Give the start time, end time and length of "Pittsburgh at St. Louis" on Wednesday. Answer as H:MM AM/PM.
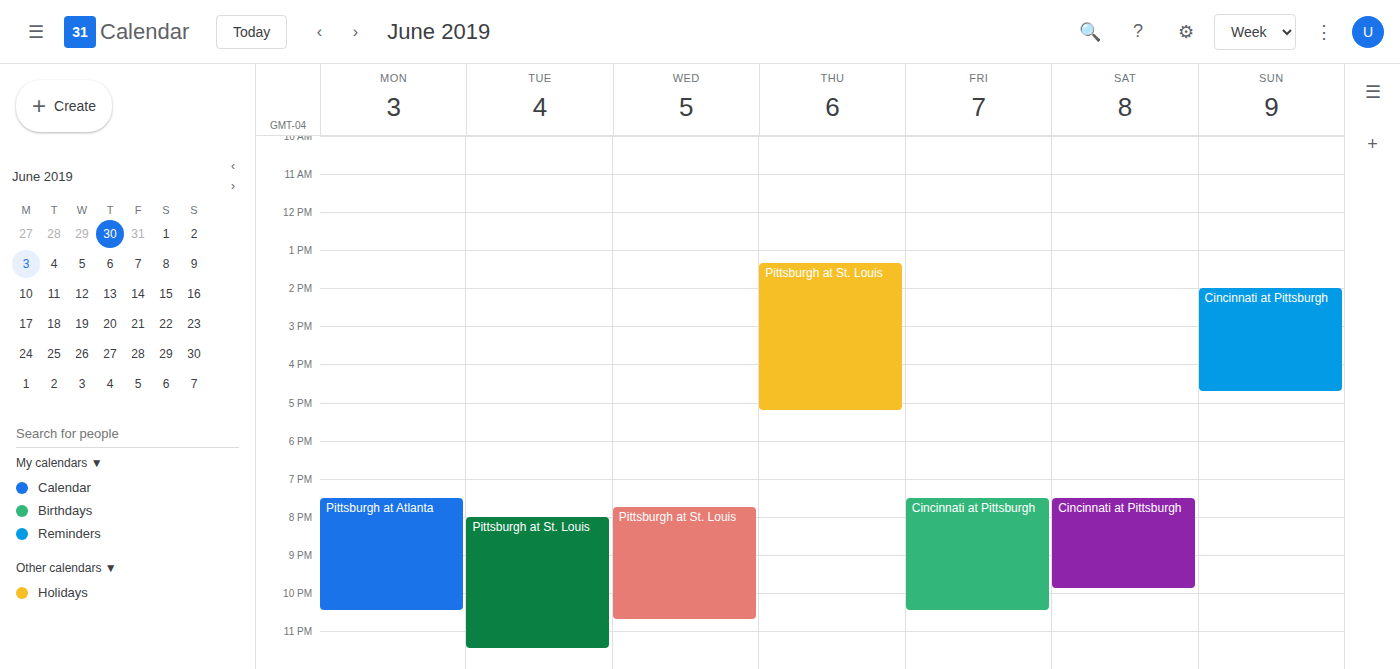
7:45 PM to 10:45 PM, 3 hours